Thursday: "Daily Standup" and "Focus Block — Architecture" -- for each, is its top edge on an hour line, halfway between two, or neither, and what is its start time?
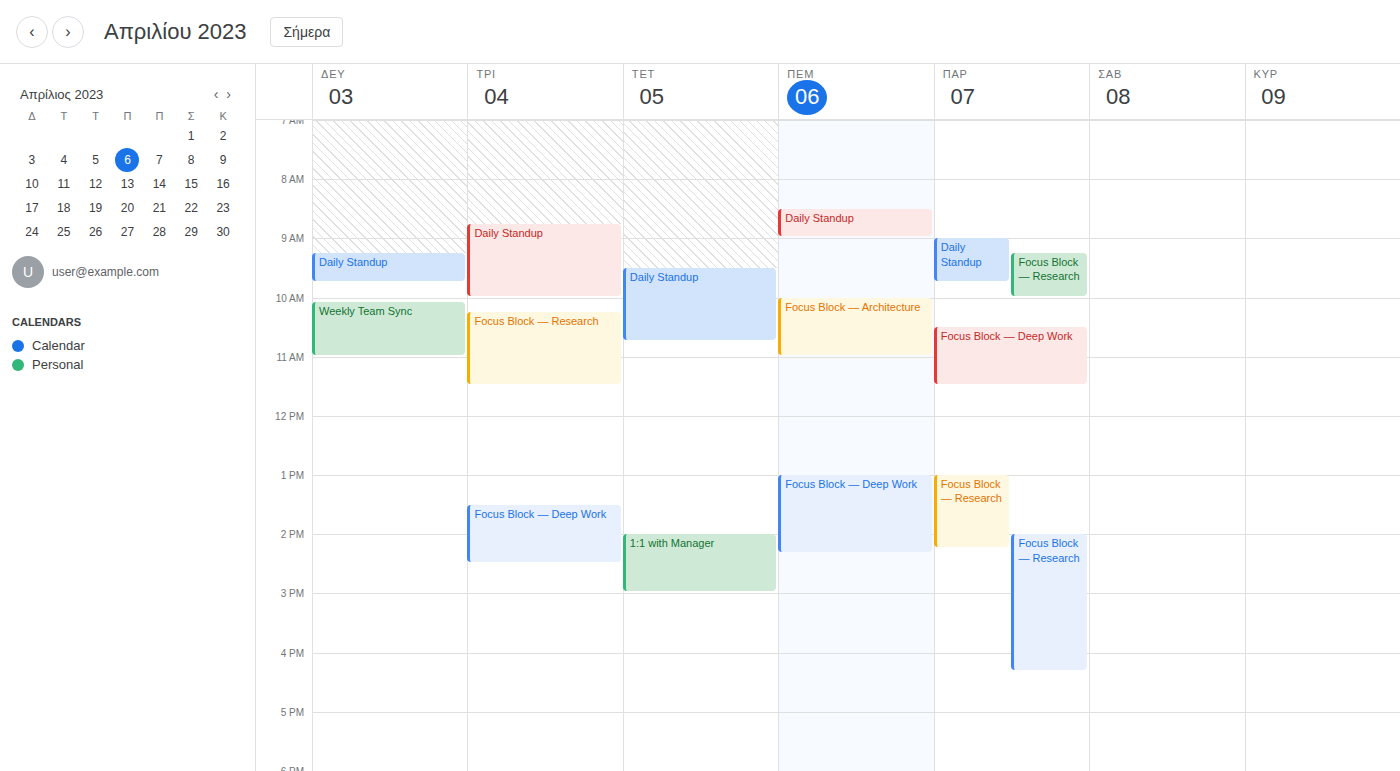
"Daily Standup": 8:30 AM, halfway between the 8 AM and 9 AM lines. "Focus Block — Architecture": 10:00 AM, exactly on the 10 AM line.